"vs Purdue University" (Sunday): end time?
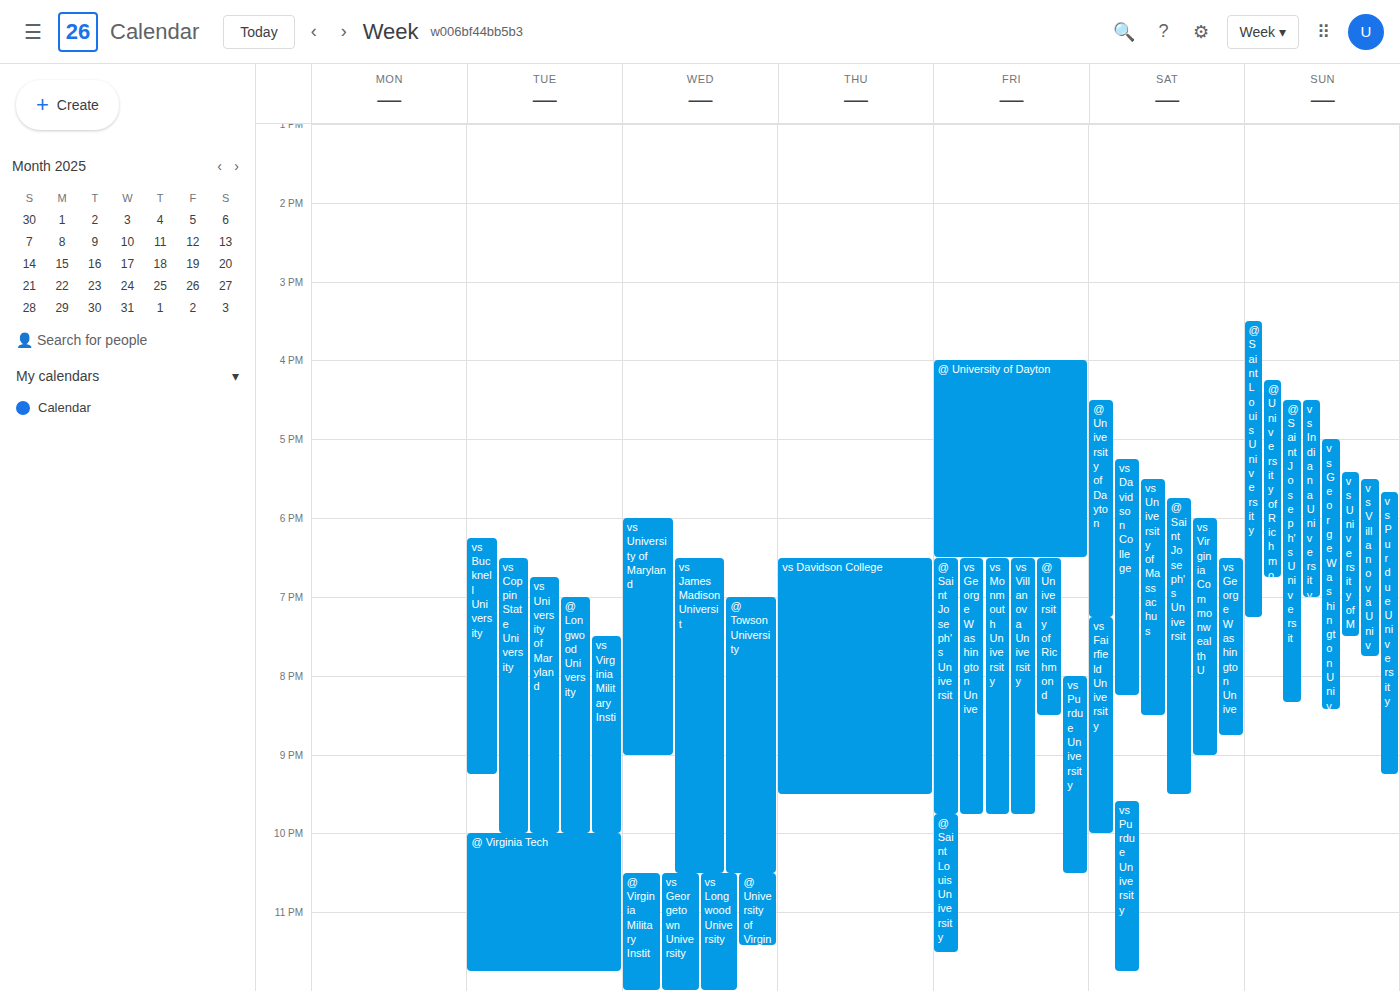
21:15